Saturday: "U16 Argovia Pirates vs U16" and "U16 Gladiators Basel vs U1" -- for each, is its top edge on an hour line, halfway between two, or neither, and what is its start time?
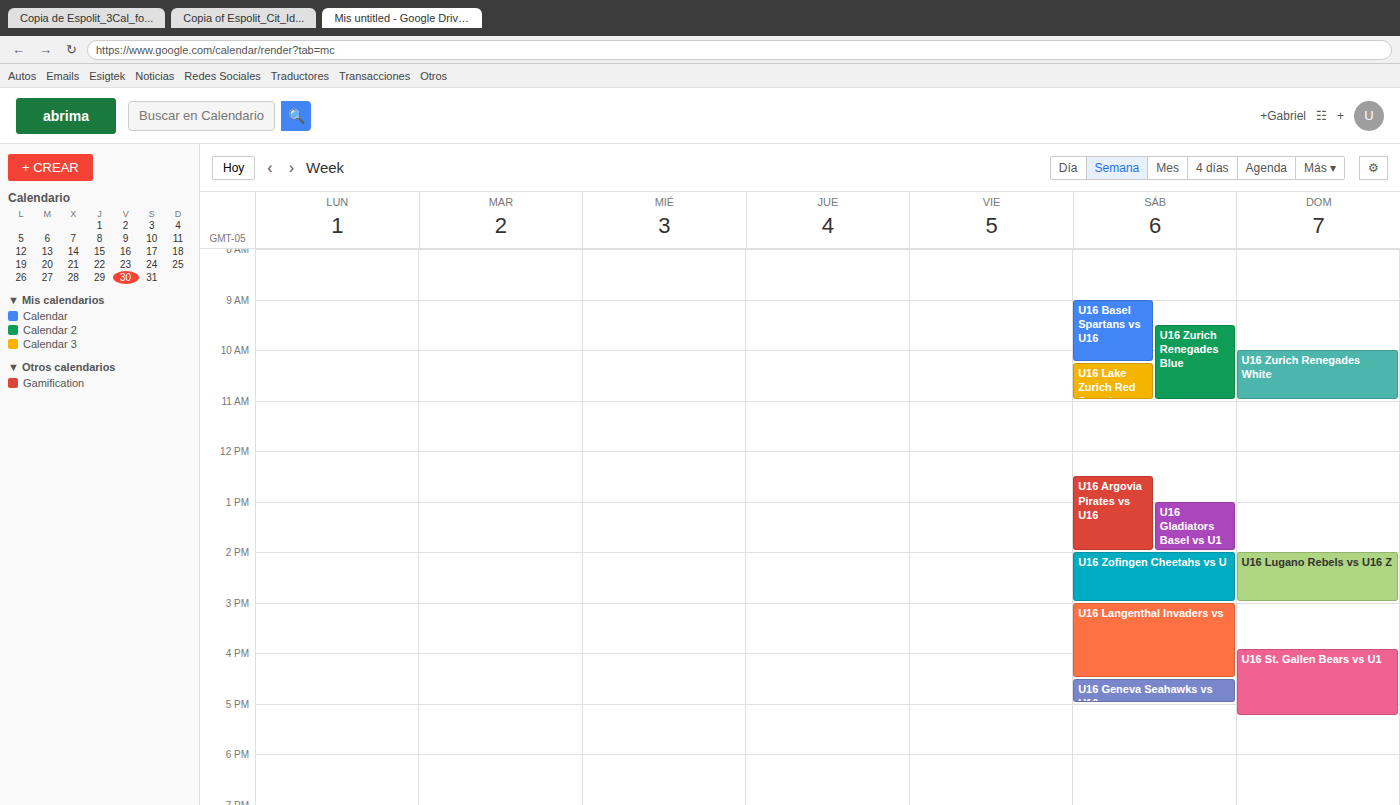
"U16 Argovia Pirates vs U16": 12:30, halfway between the 12:00 and 13:00 lines. "U16 Gladiators Basel vs U1": 13:00, exactly on the 13:00 line.